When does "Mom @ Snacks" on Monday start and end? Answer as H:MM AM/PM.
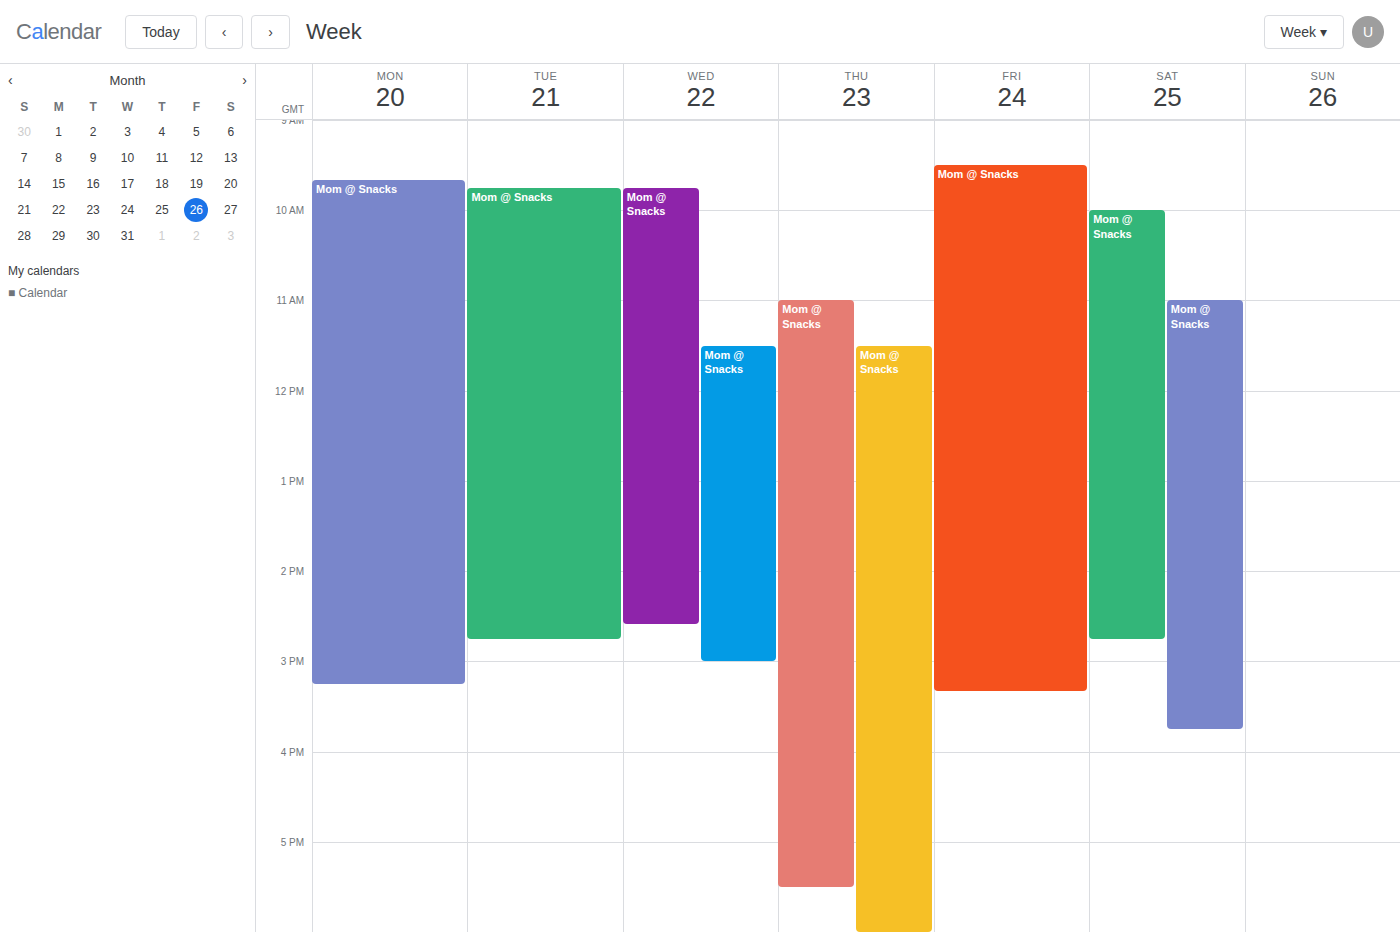
9:40 AM to 3:15 PM